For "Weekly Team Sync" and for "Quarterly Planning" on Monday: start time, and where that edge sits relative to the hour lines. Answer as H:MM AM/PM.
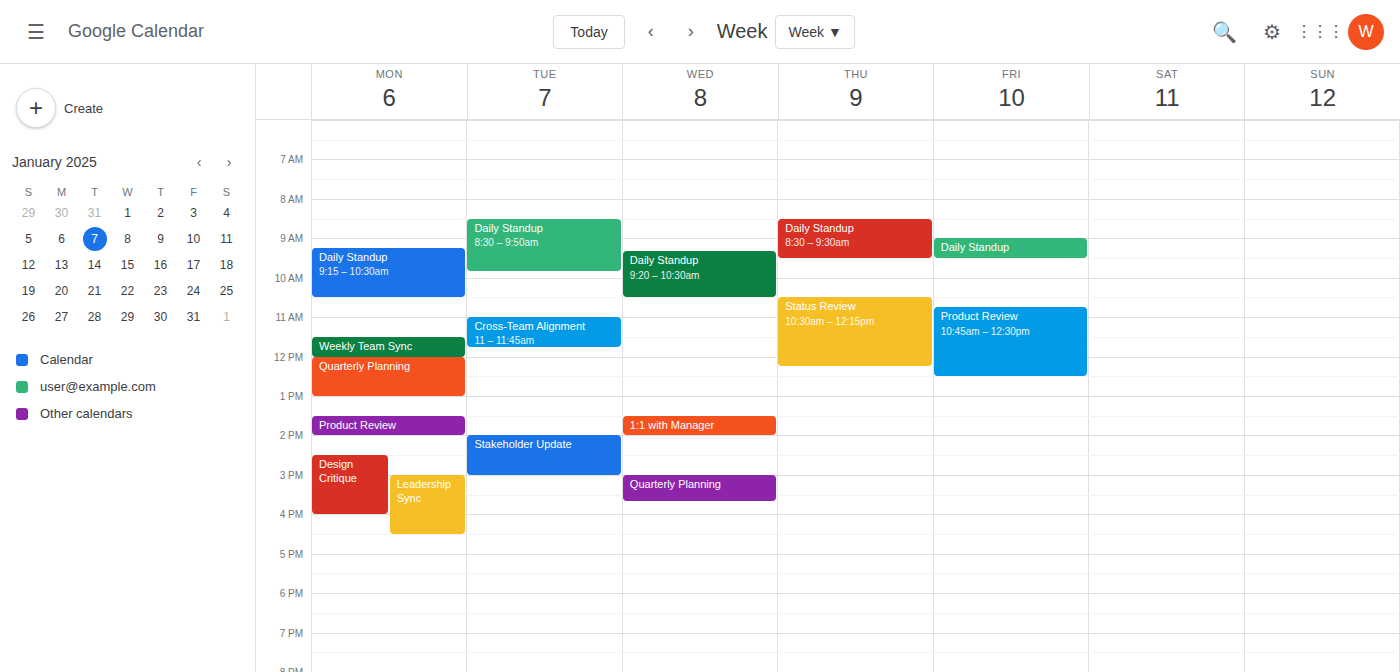
"Weekly Team Sync": 11:30 AM, halfway between the 11 AM and 12 PM lines. "Quarterly Planning": 12:00 PM, exactly on the 12 PM line.